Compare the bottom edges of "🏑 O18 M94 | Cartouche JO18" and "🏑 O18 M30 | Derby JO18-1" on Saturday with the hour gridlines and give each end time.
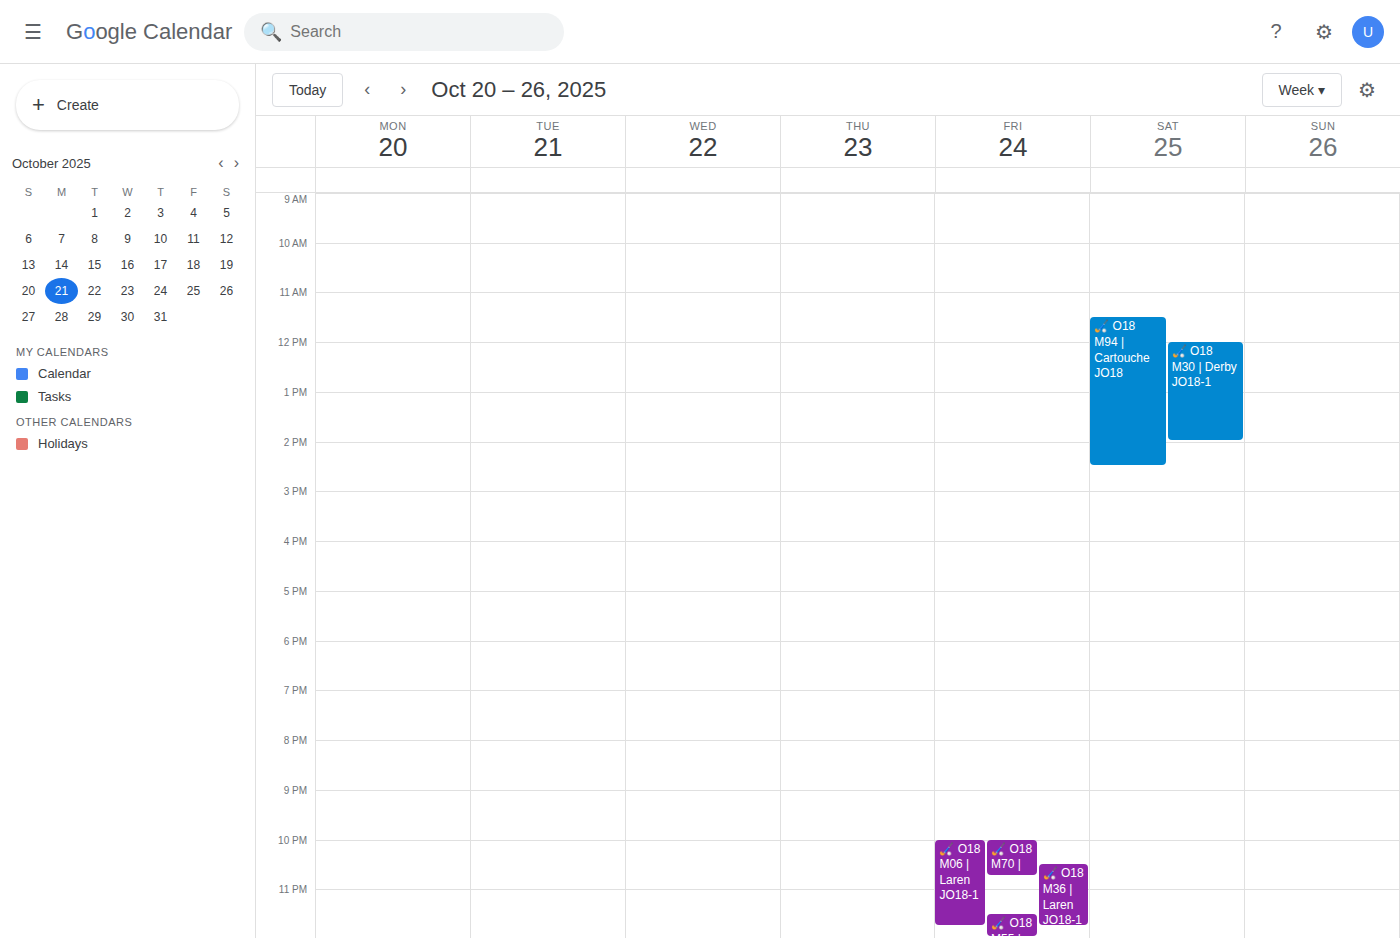
"🏑 O18 M94 | Cartouche JO18": 14:30, halfway between the 14:00 and 15:00 lines. "🏑 O18 M30 | Derby JO18-1": 14:00, exactly on the 14:00 line.